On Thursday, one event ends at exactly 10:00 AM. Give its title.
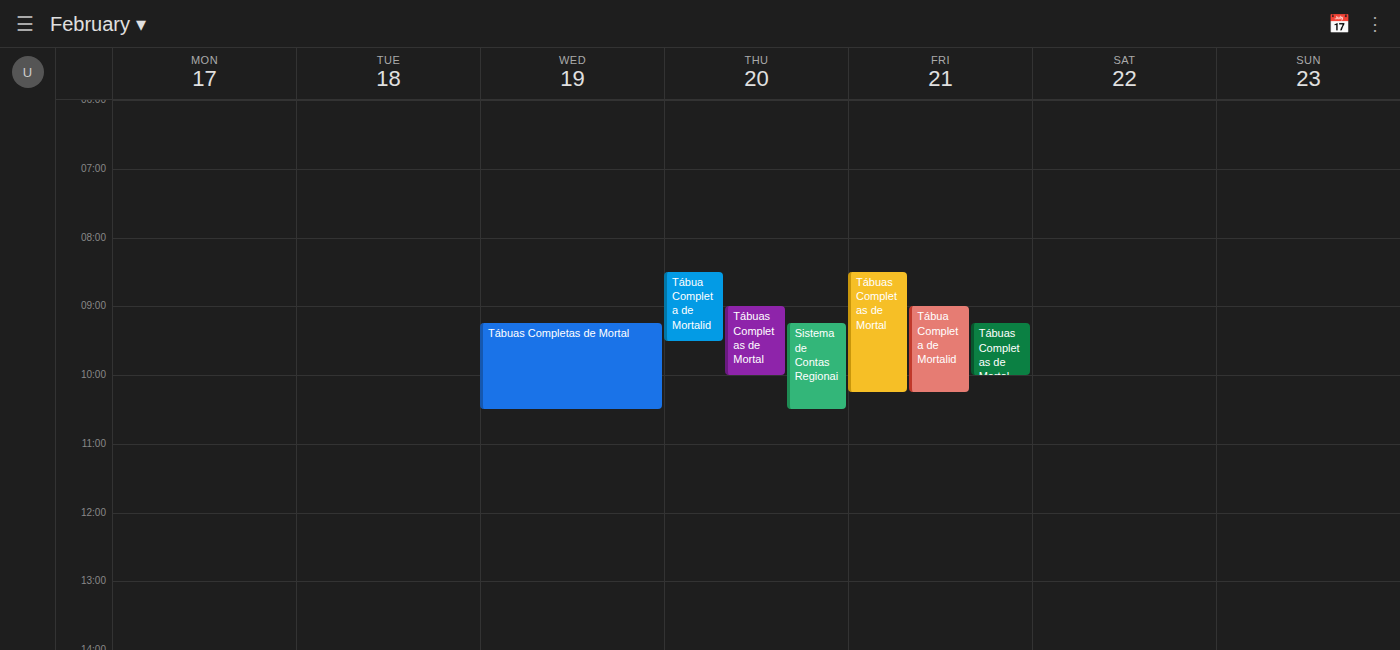
"Tábuas Completas de Mortal"